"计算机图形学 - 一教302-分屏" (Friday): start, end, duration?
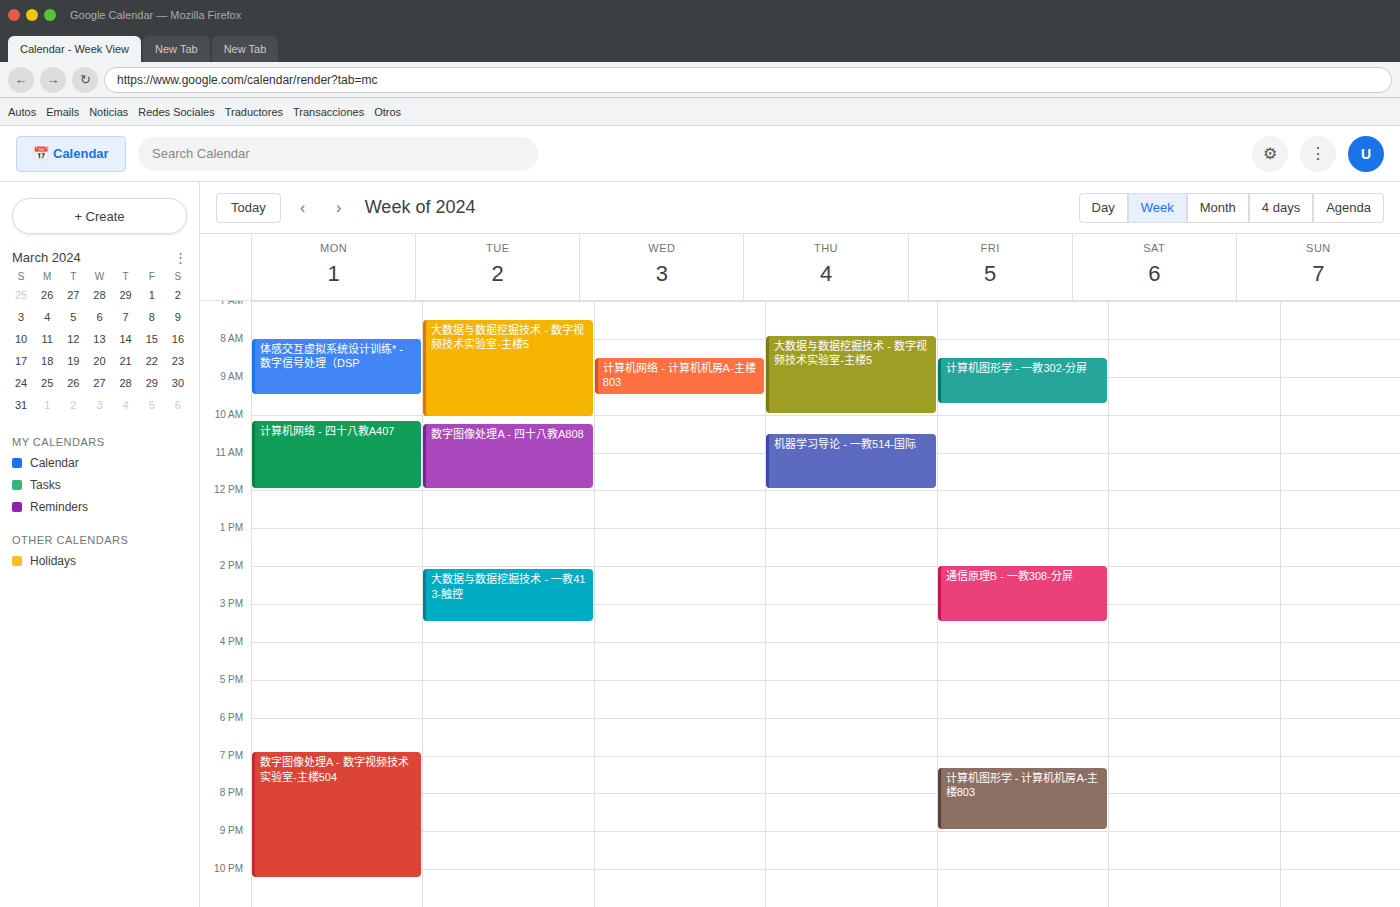
8:30 AM to 9:45 AM, 1 hour 15 minutes